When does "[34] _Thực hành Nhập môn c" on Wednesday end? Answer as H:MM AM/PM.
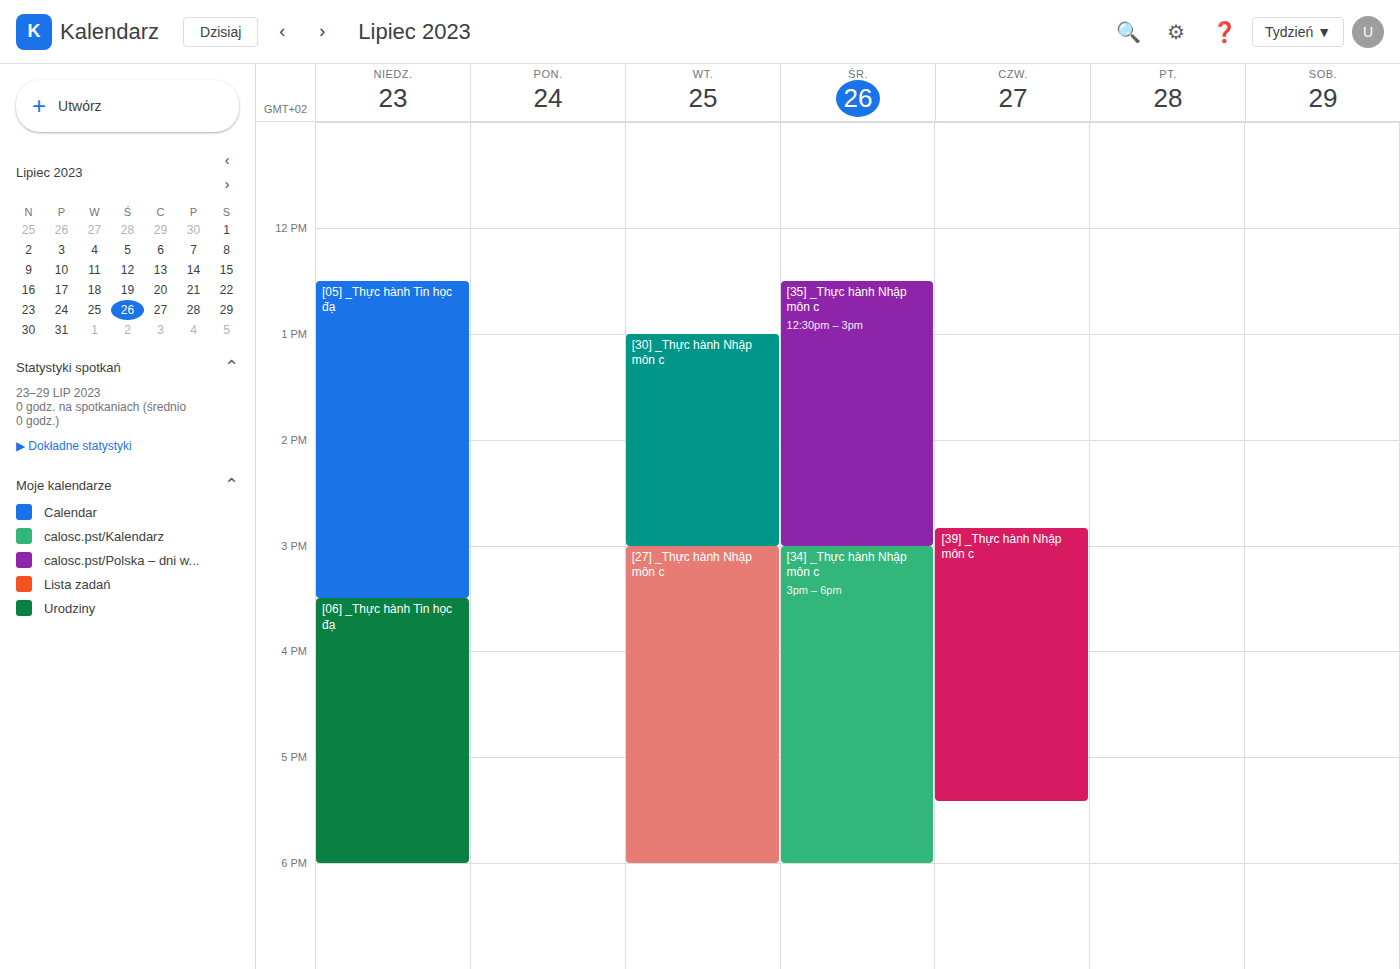
6:00 PM